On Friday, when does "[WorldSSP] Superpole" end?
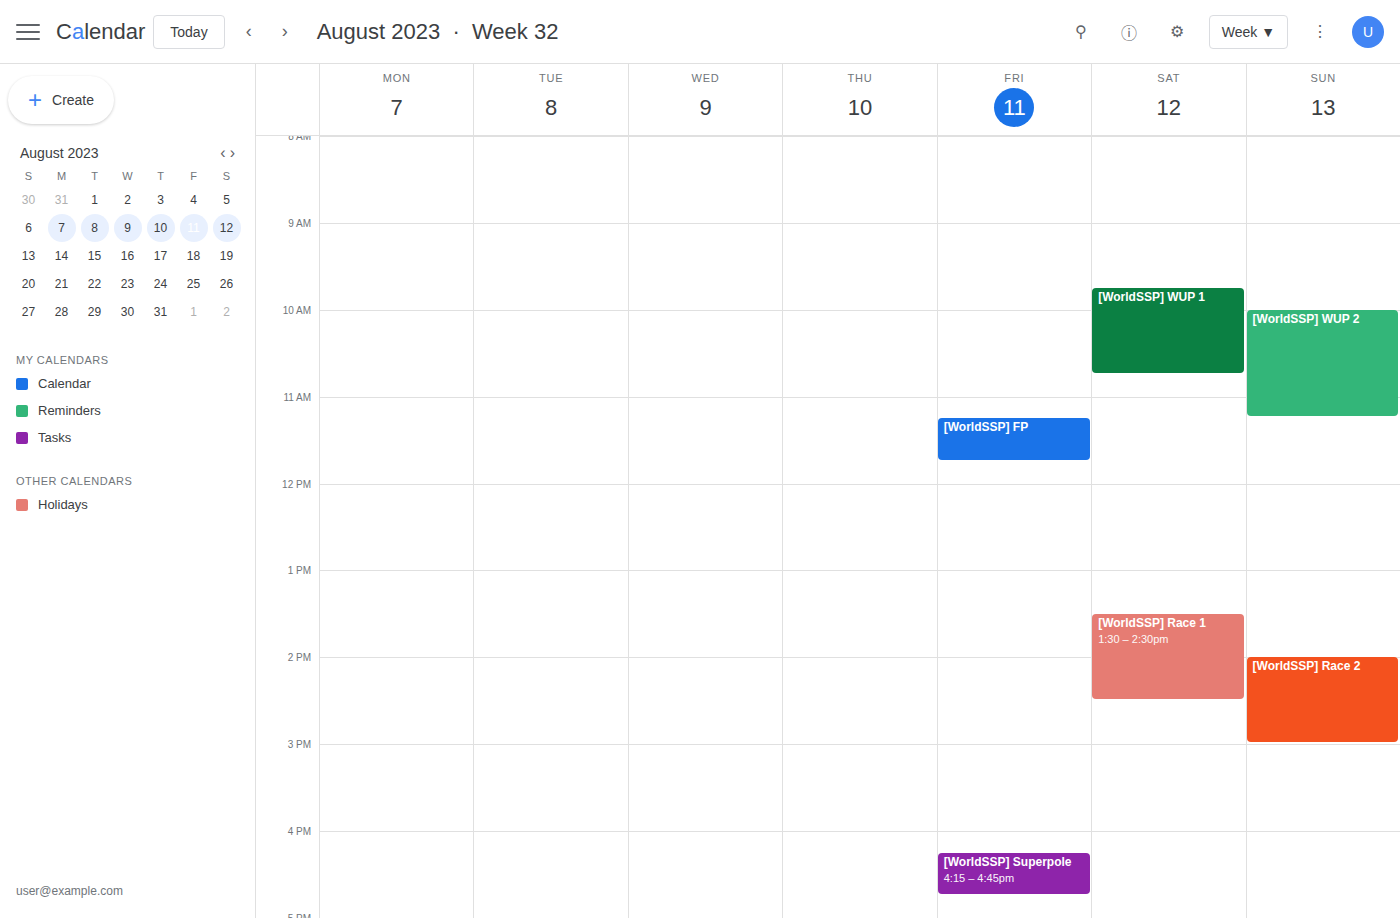
4:45 PM